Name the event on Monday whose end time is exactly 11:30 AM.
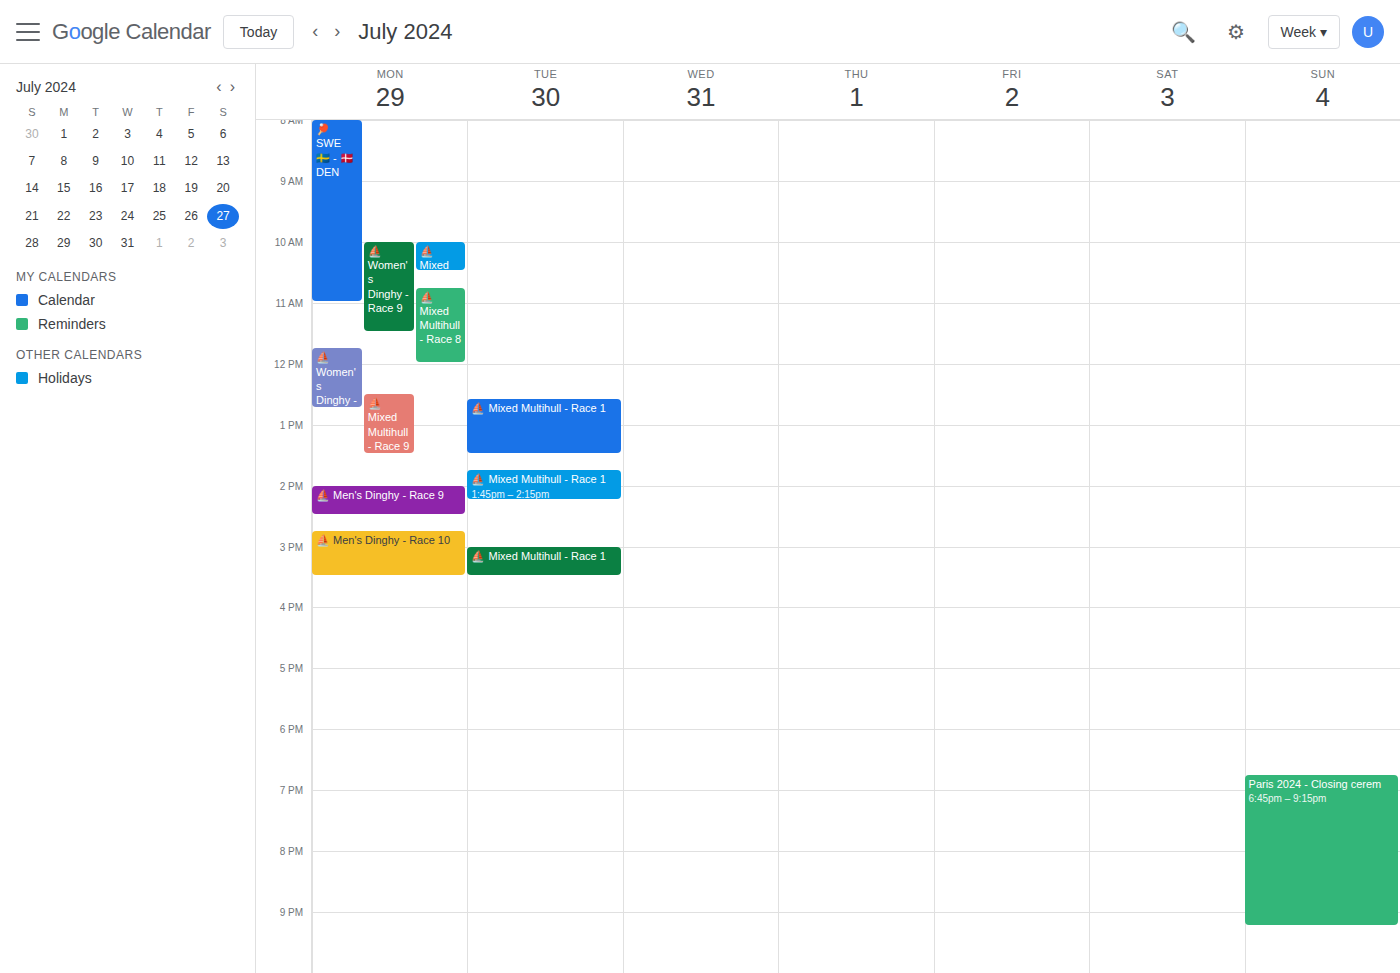
"⛵ Women's Dinghy - Race 9"